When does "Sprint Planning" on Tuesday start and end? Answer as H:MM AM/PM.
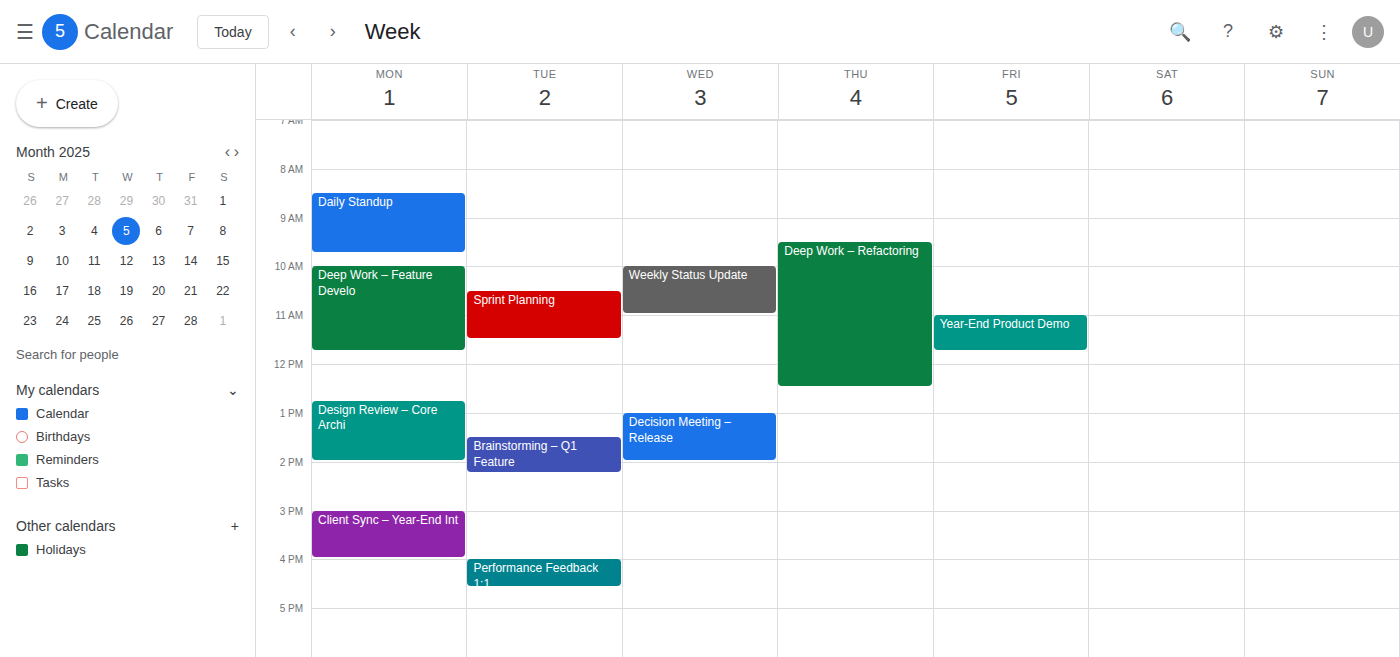
10:30 AM to 11:30 AM